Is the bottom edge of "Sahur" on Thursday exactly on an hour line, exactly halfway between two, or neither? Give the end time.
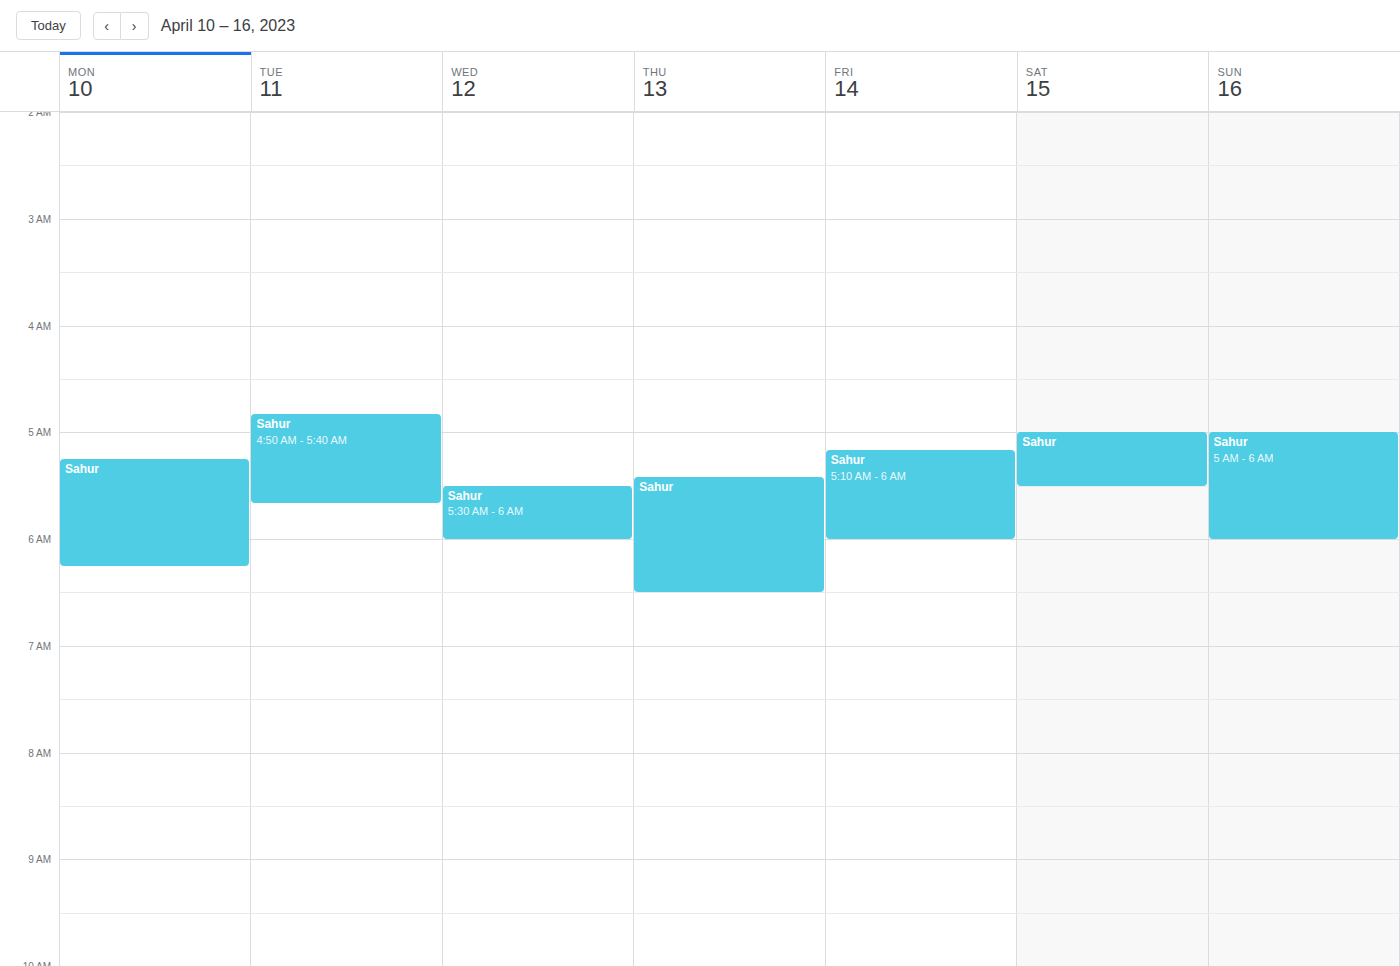
6:30 AM -- halfway between the 6 AM and 7 AM lines.